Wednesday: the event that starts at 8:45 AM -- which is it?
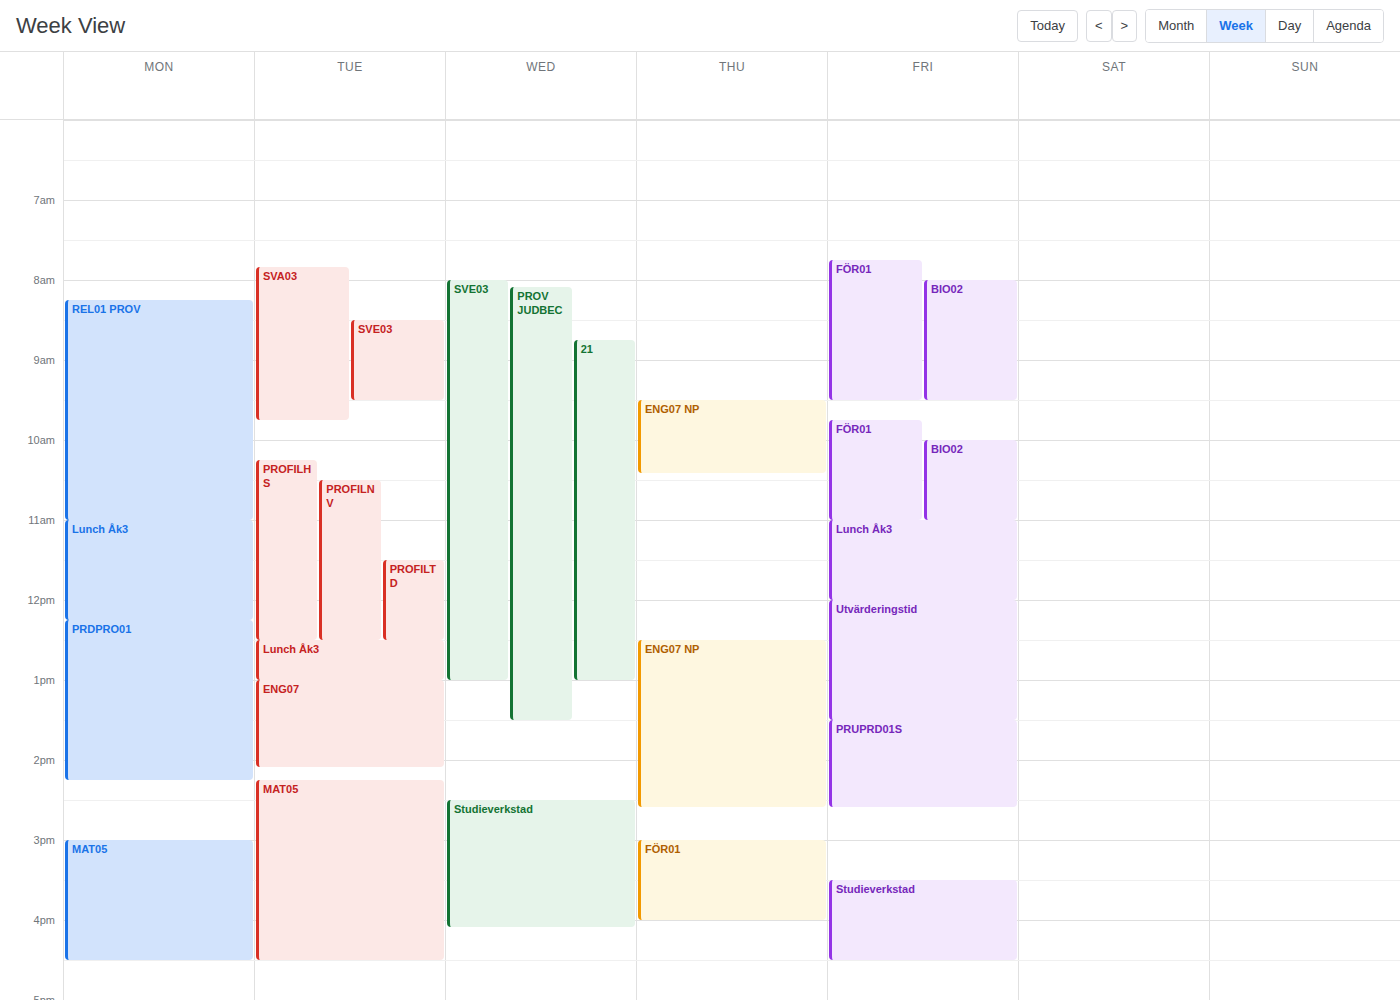
"21"